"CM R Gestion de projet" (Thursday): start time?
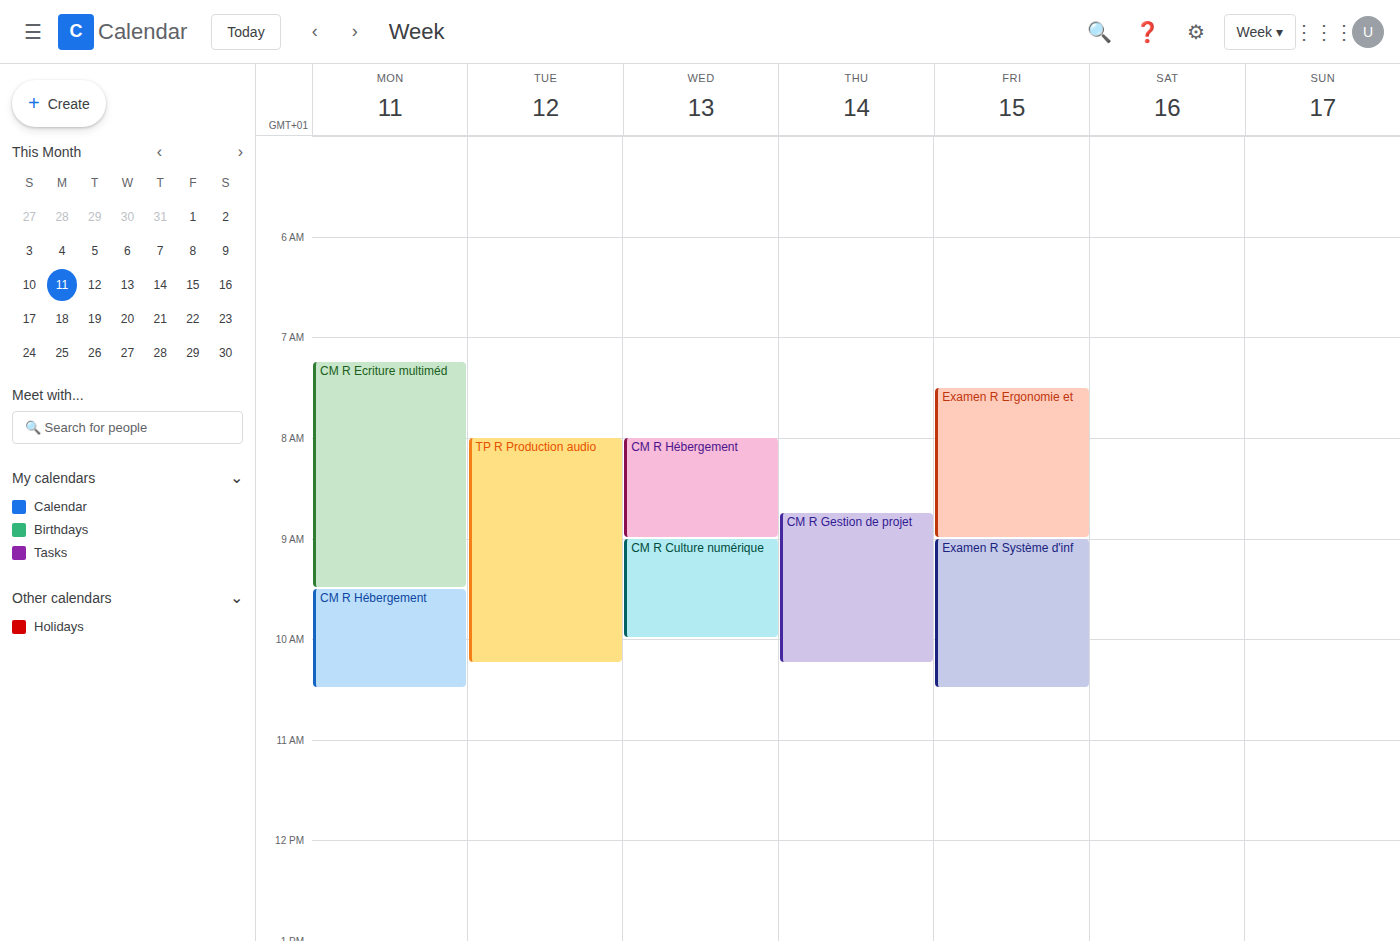
8:45 AM